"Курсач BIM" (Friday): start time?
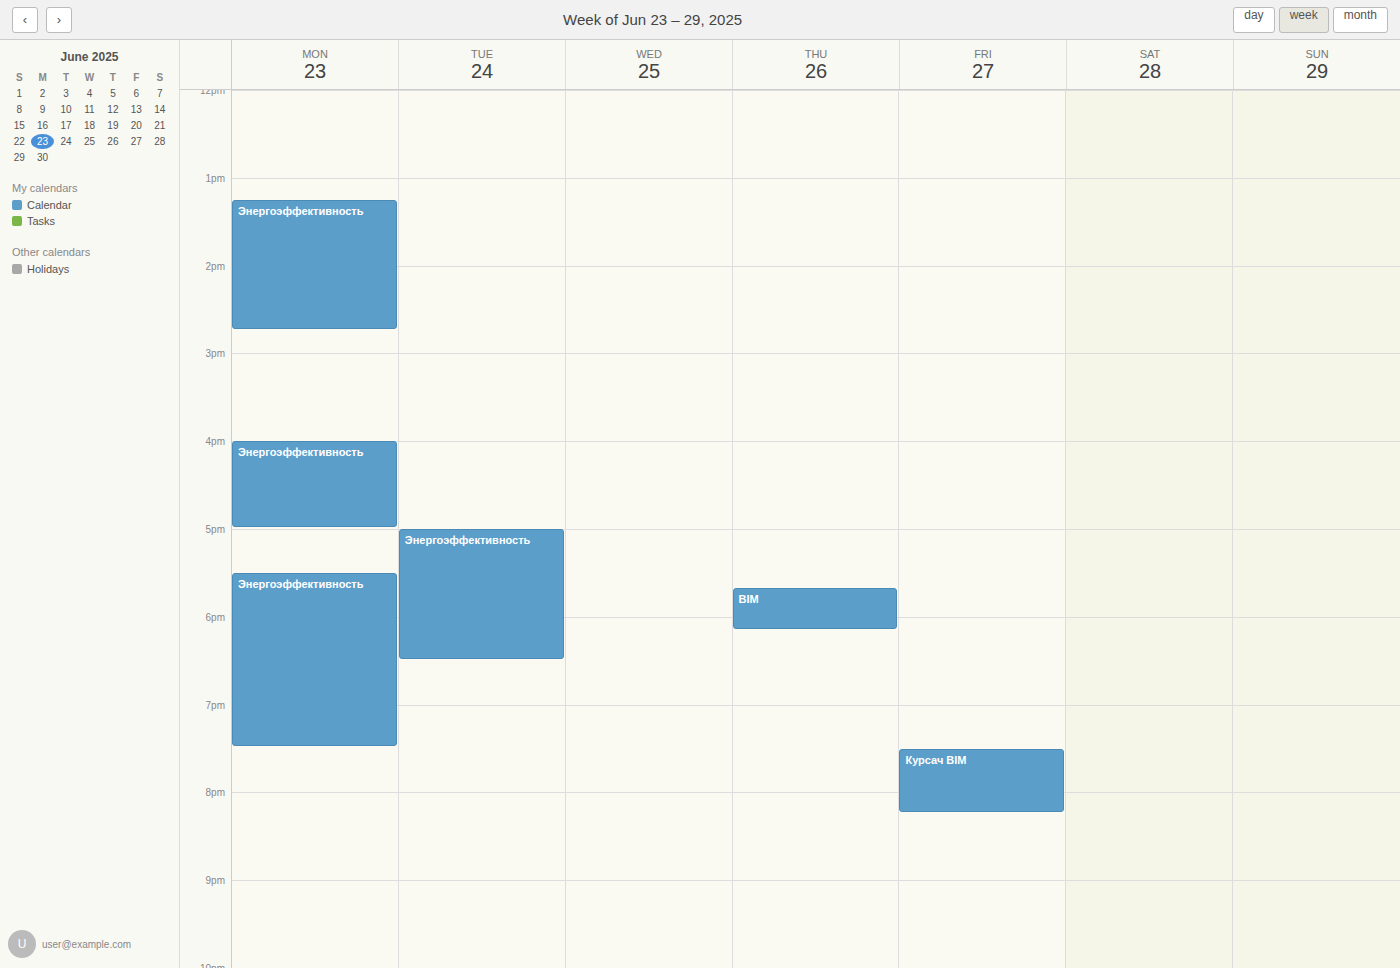
7:30 PM